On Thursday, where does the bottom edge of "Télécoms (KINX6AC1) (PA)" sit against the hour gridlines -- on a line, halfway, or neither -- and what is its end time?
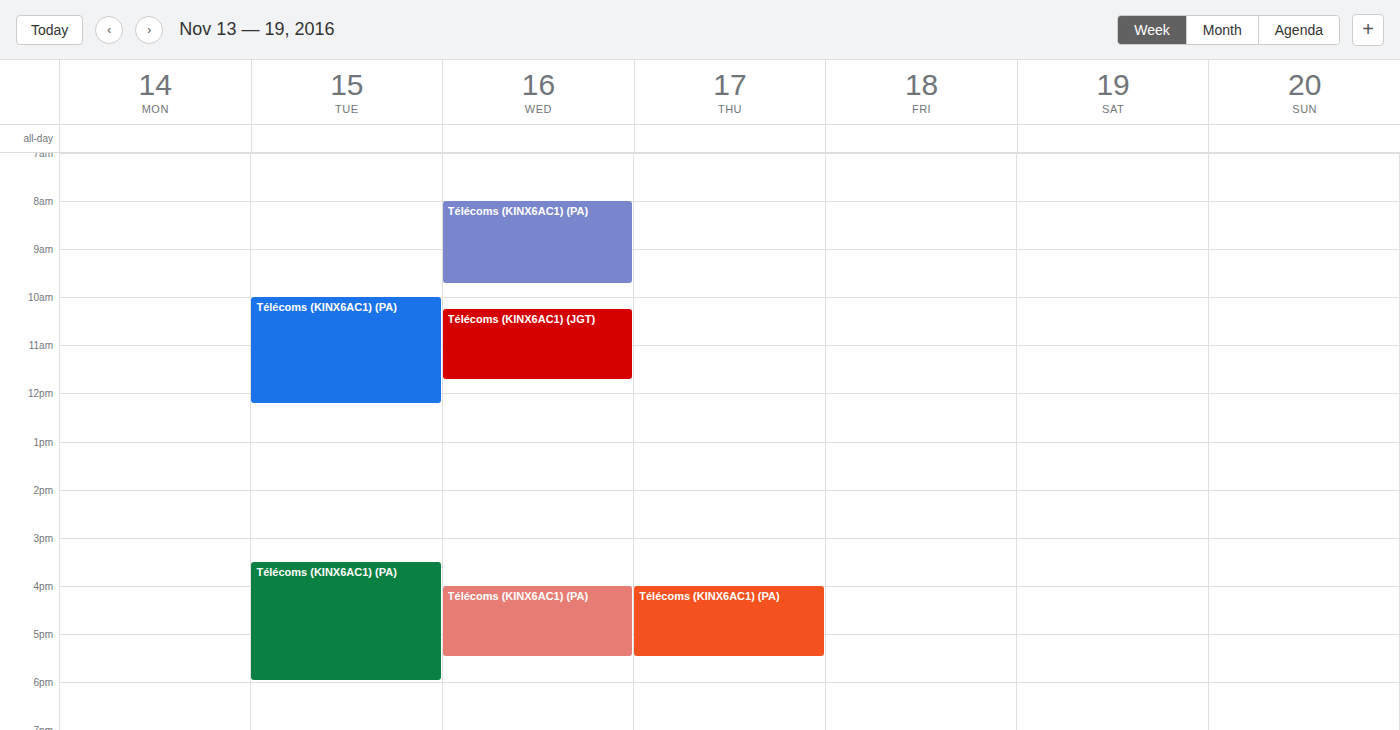
5:30 PM -- halfway between the 5 PM and 6 PM lines.